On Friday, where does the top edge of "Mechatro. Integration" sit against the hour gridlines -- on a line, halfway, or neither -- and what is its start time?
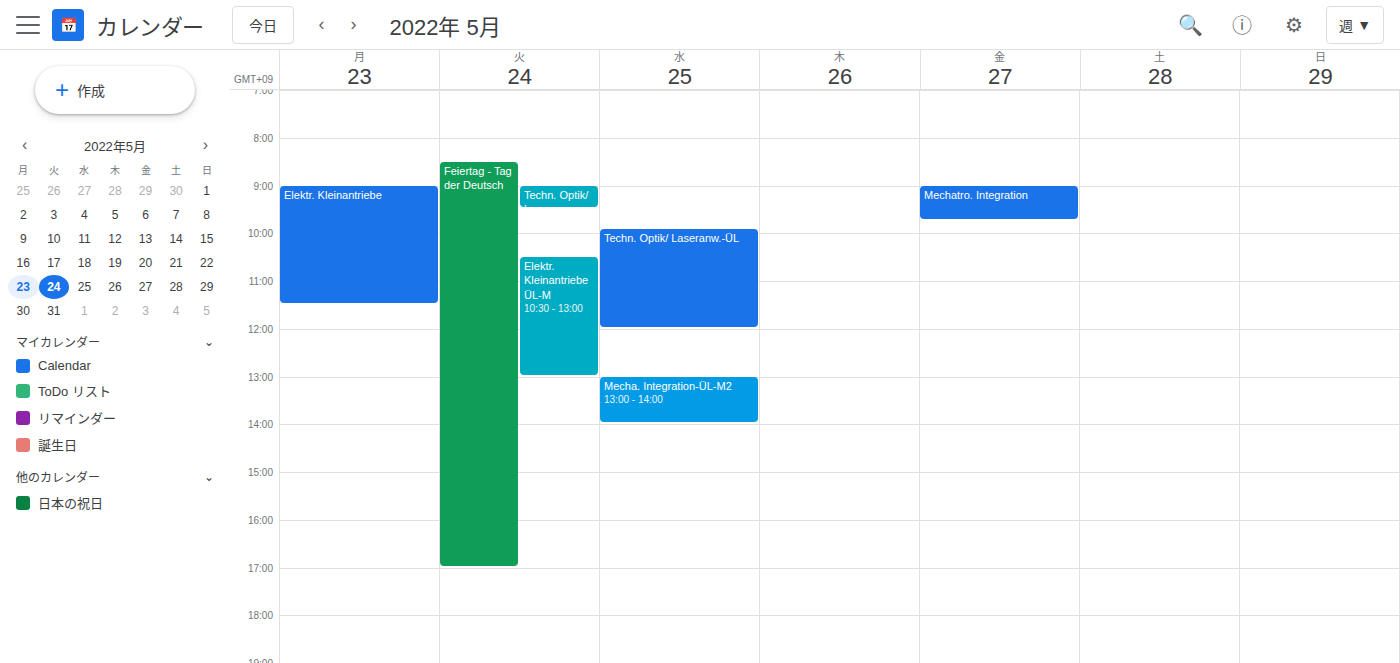
9:00 AM -- exactly on the 9 AM line.